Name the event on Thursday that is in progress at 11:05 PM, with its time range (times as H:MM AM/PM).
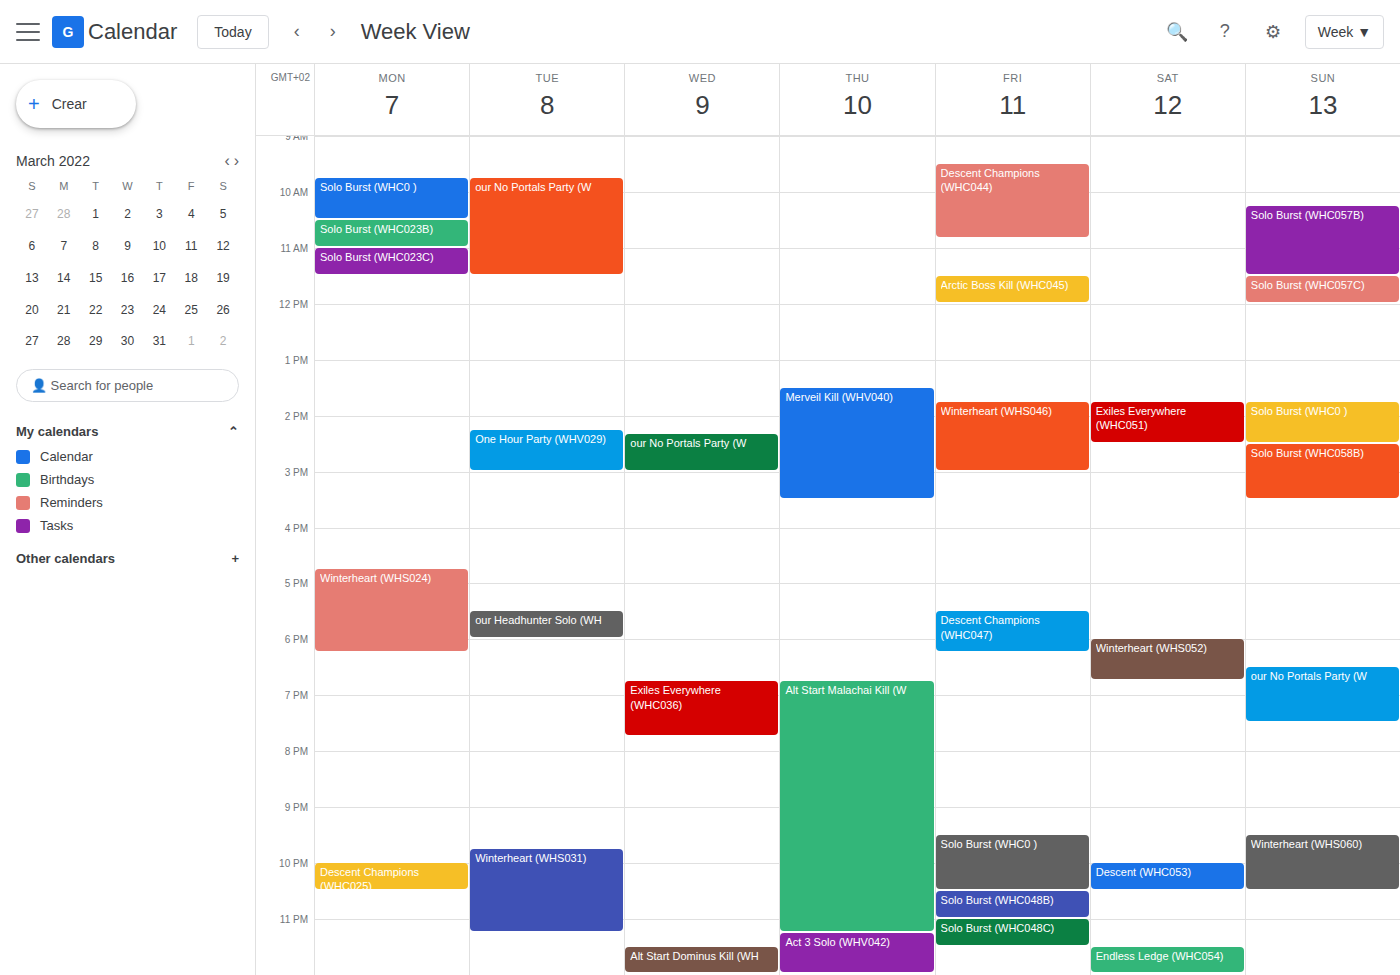
"Alt Start Malachai Kill (W", 6:45 PM to 11:15 PM